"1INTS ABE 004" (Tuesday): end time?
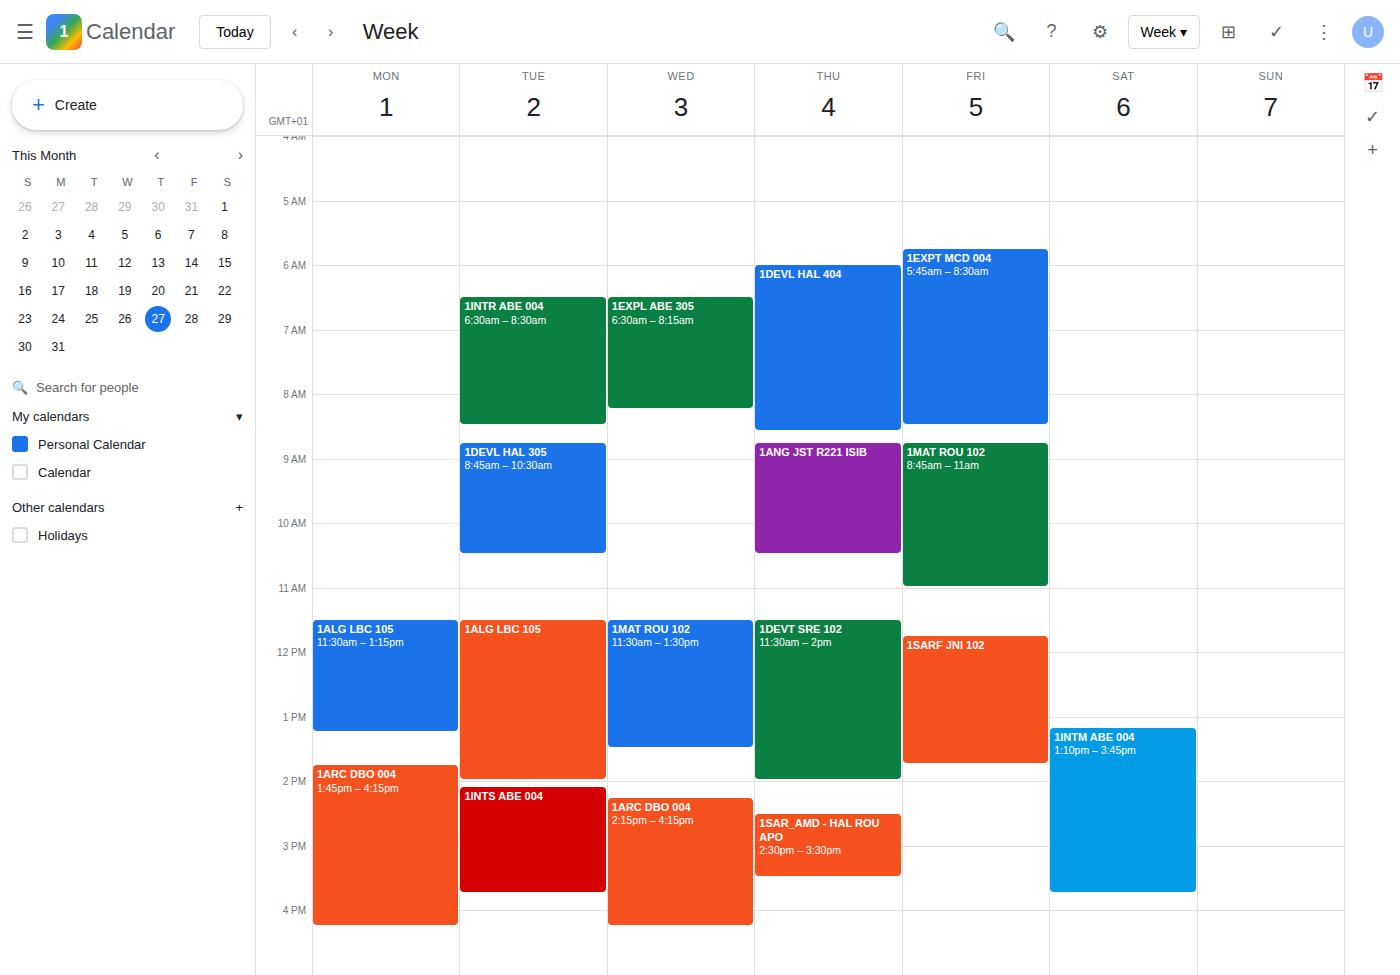
3:45 PM